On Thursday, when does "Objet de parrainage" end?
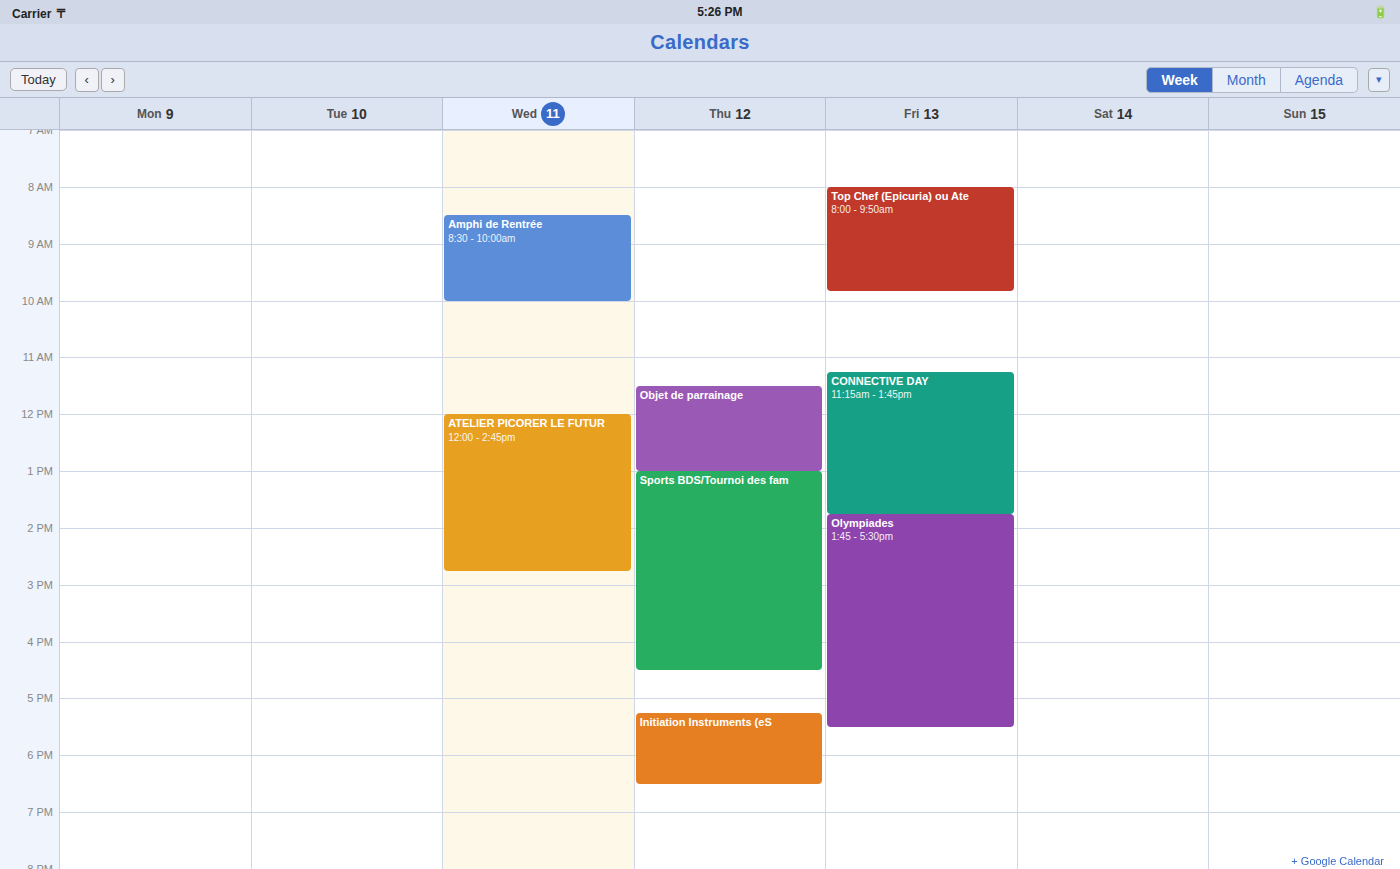
1:00 PM